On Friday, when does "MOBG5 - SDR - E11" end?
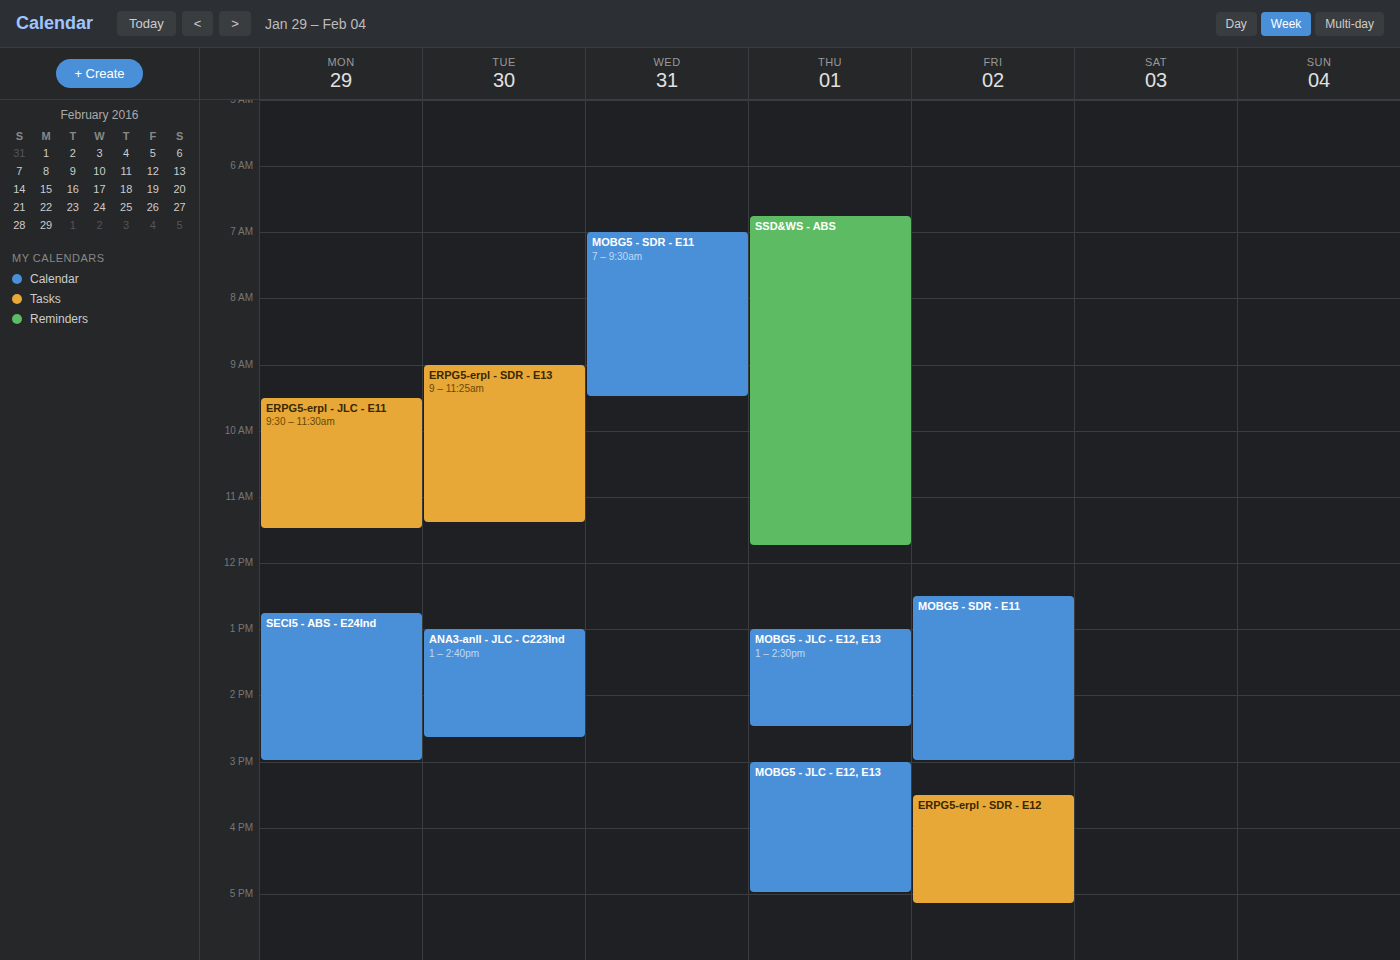
3:00 PM